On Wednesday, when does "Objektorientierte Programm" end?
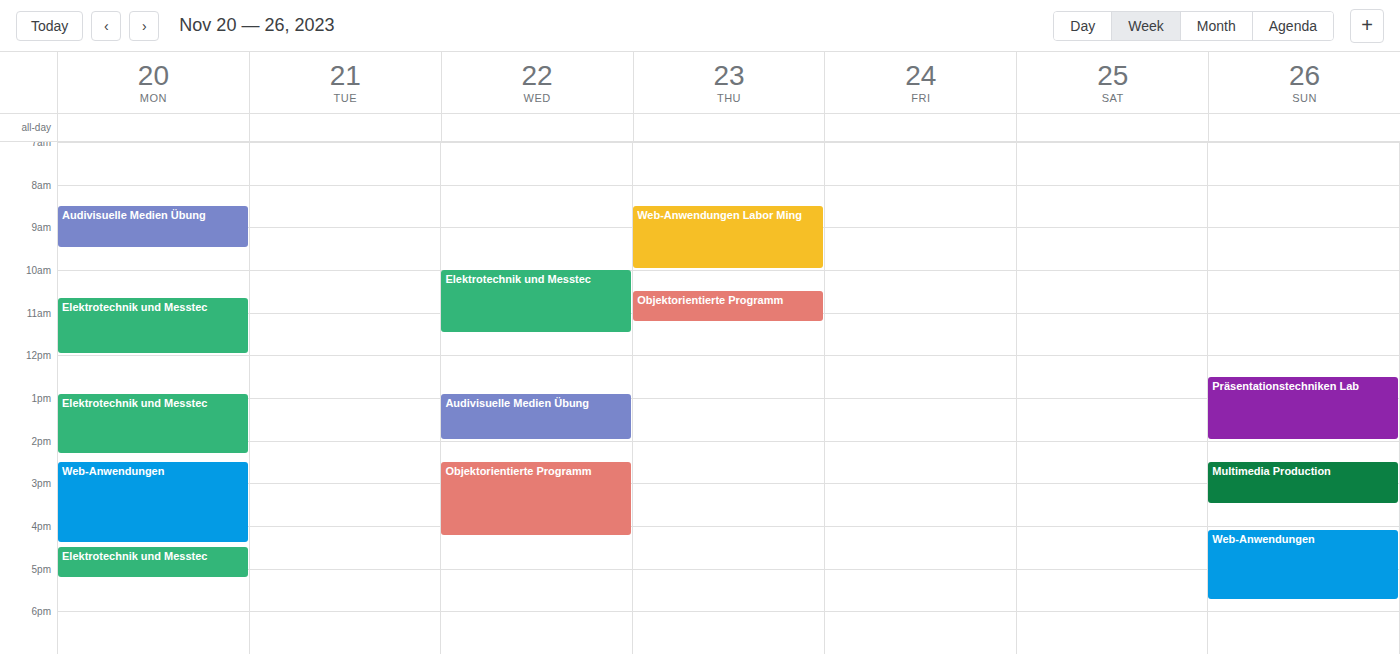
4:15 PM